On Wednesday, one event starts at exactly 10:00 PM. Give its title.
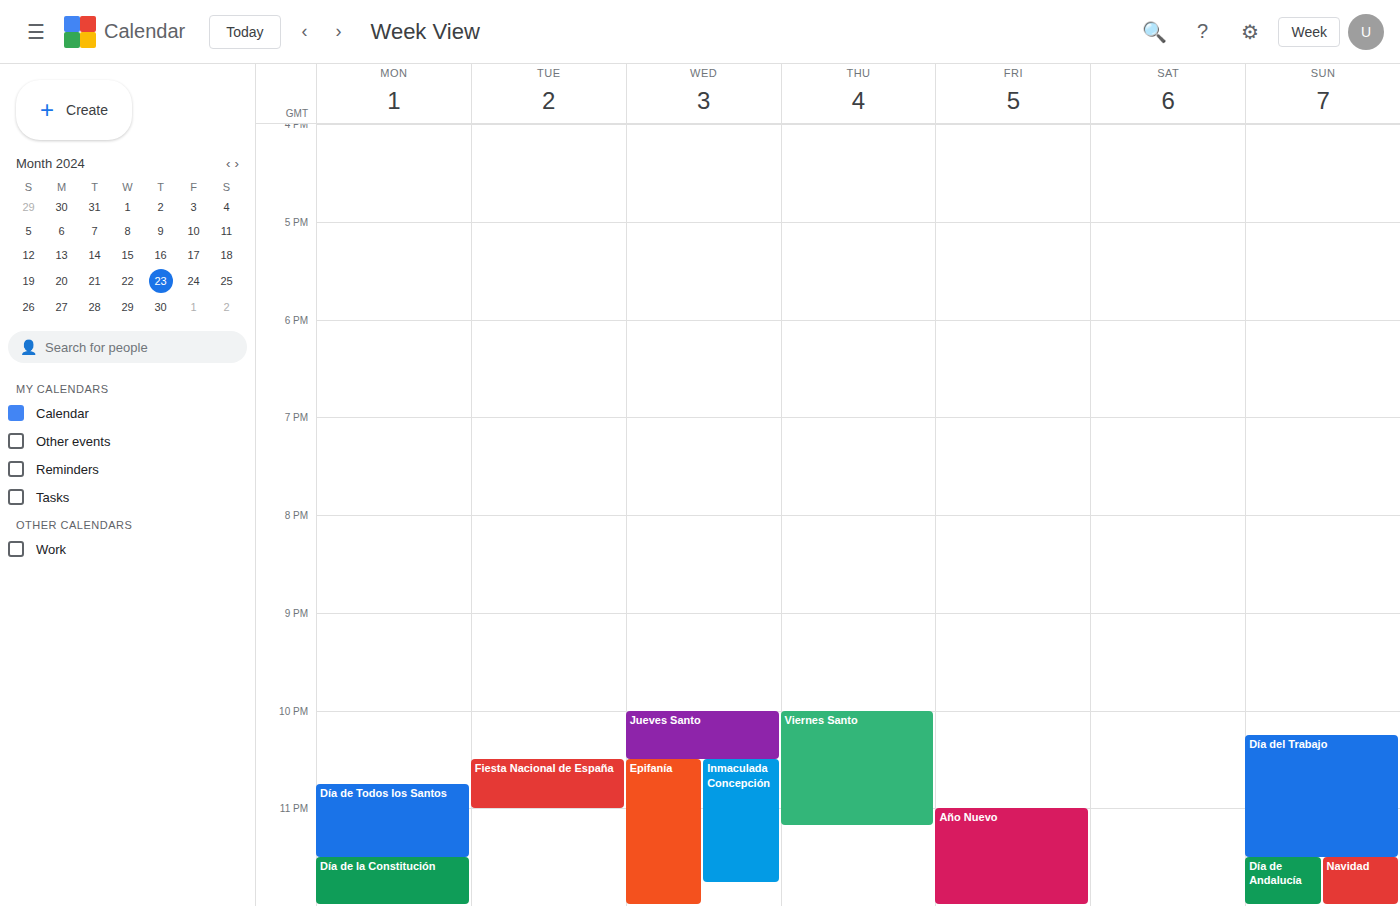
"Jueves Santo"